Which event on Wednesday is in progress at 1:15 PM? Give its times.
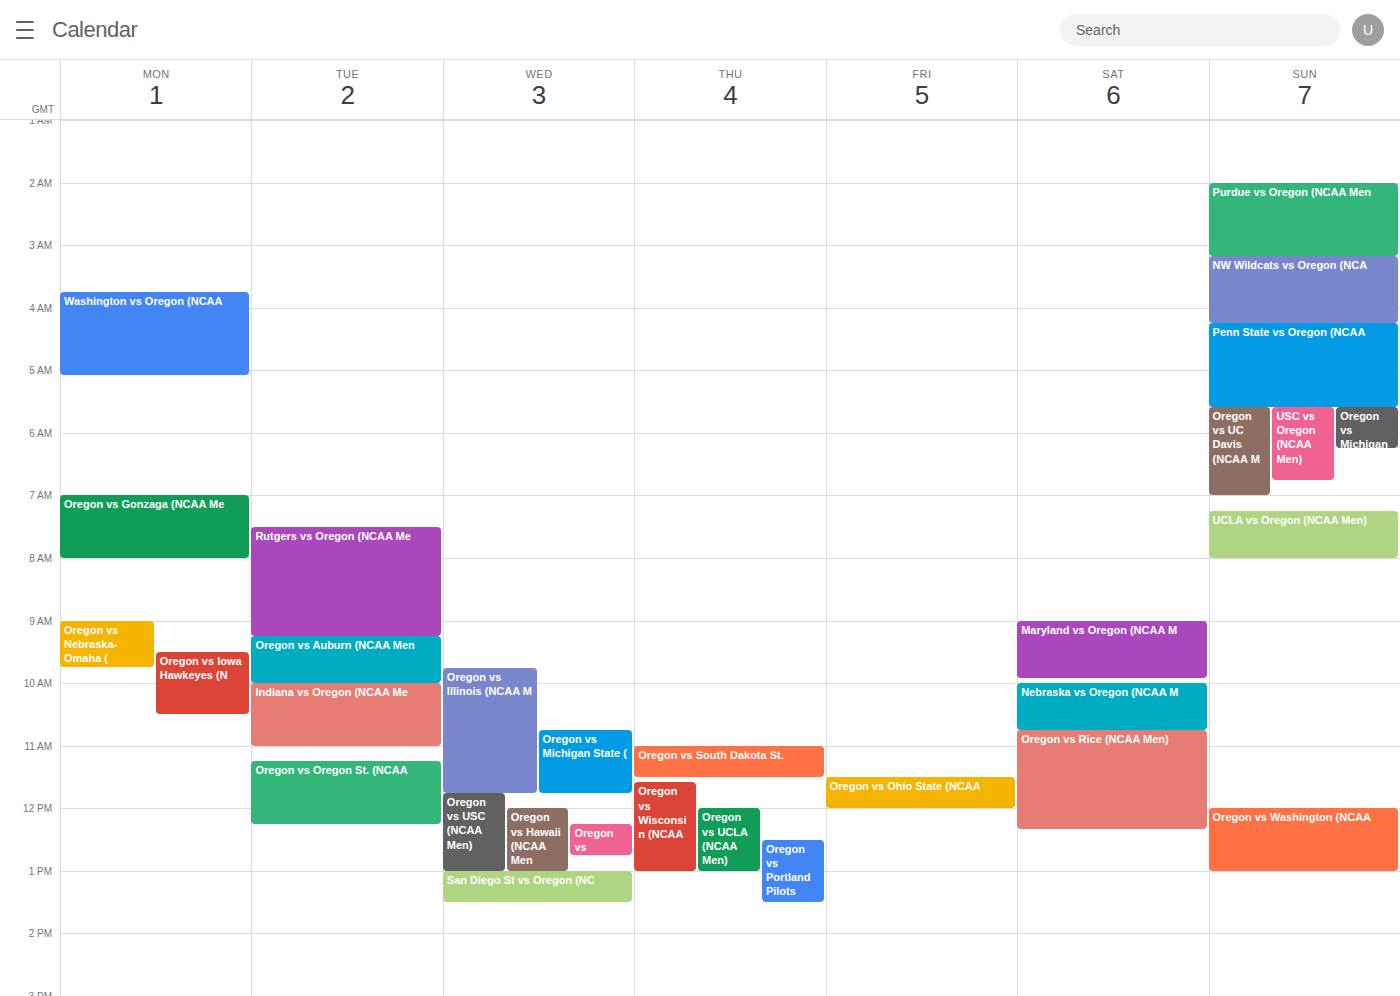
"San Diego St vs Oregon (NC", 1:00 PM to 1:30 PM